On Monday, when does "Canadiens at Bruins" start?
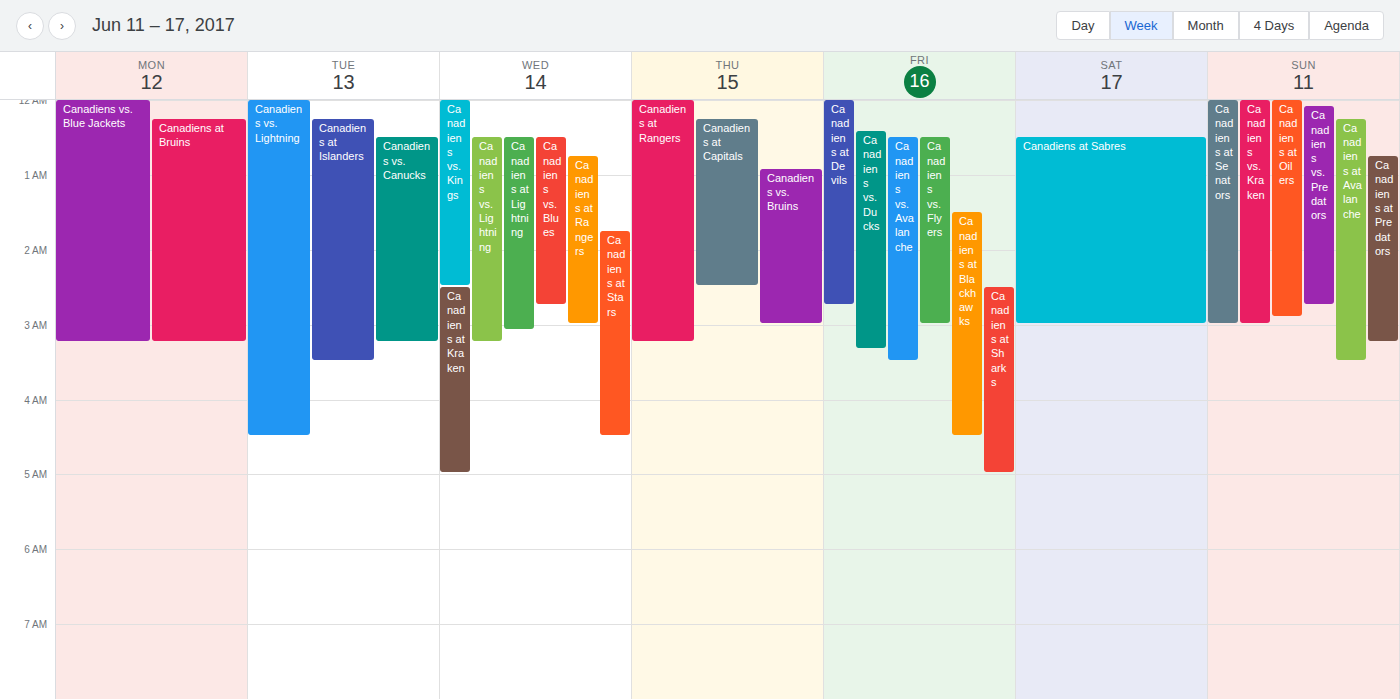
12:15 AM